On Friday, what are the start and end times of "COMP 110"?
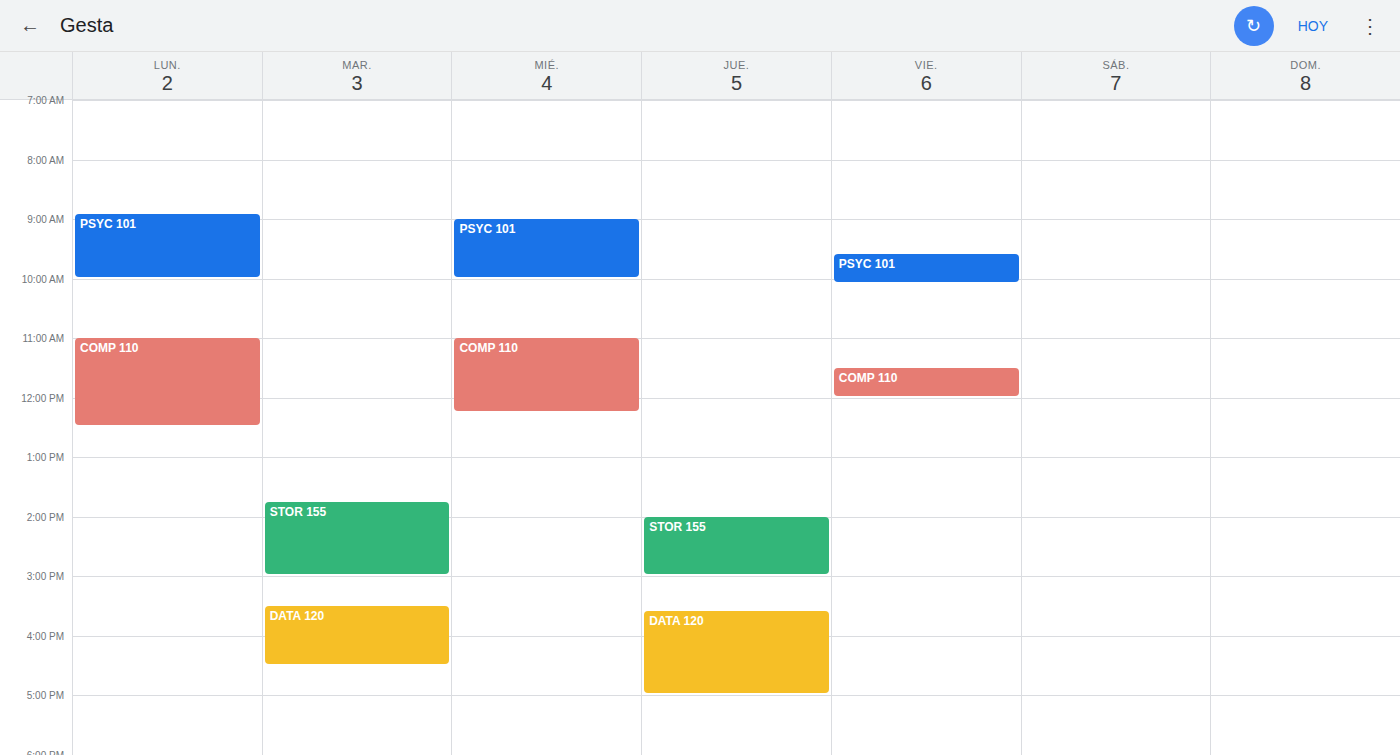
11:30 to 12:00